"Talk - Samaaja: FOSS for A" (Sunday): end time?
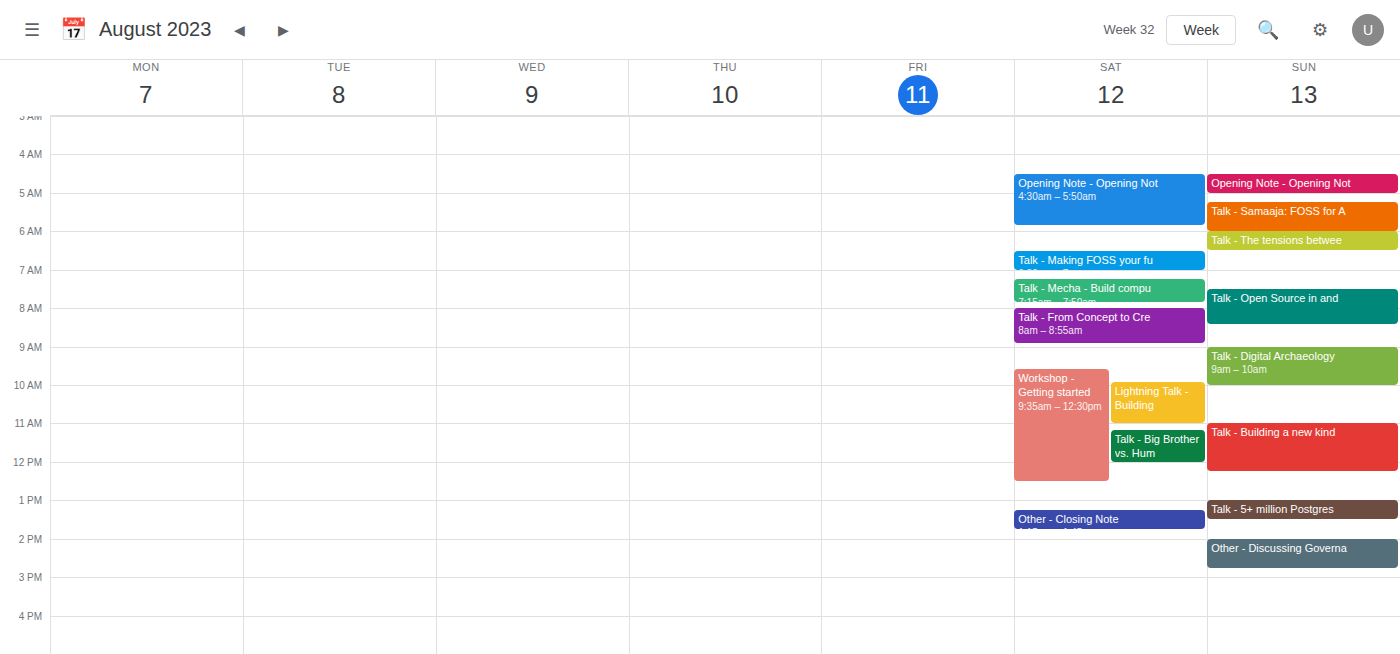
06:00